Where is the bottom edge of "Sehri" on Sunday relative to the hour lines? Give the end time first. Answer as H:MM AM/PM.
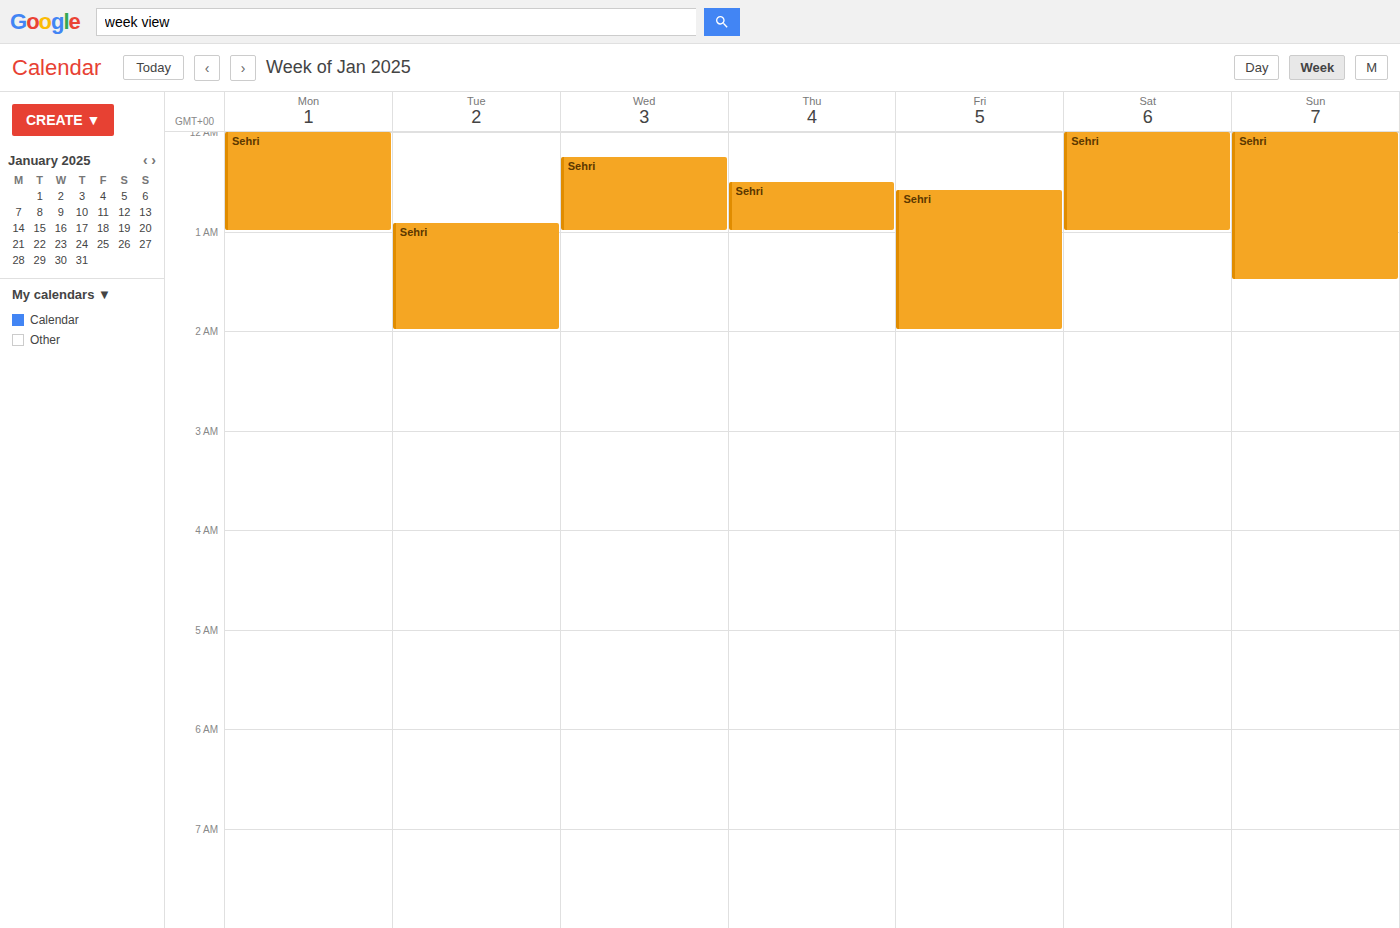
1:30 AM -- halfway between the 1 AM and 2 AM lines.